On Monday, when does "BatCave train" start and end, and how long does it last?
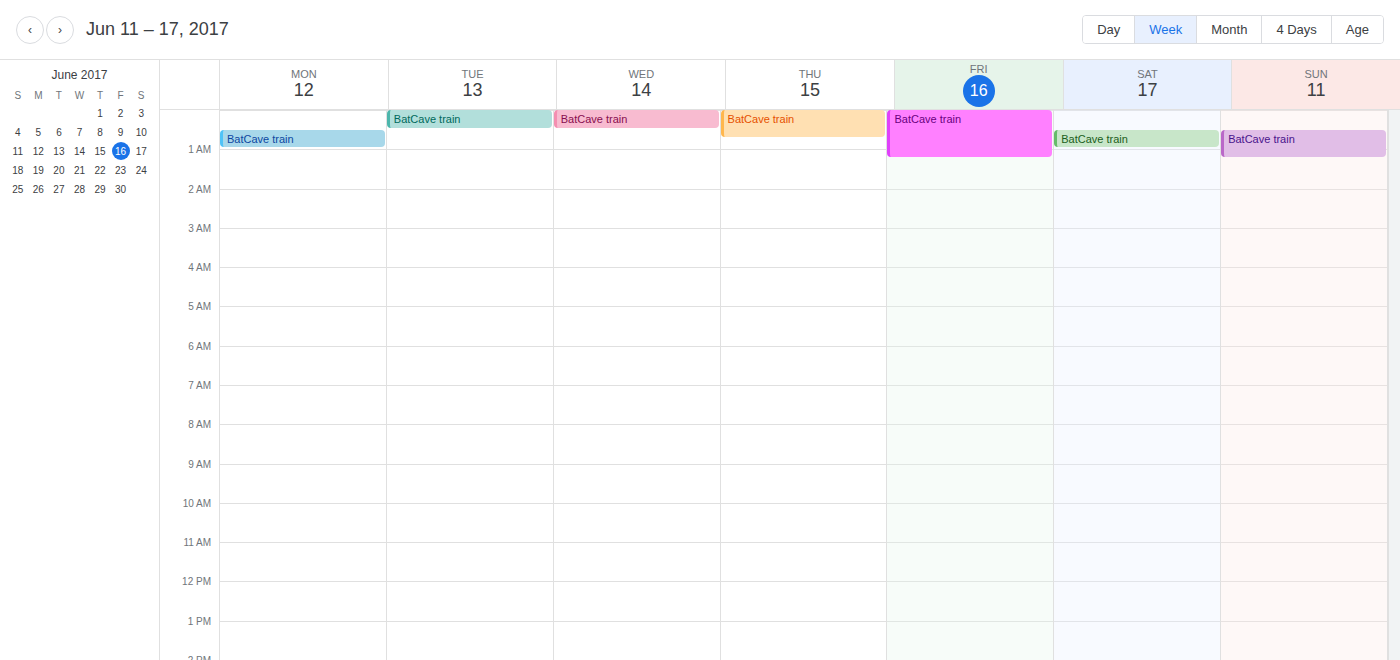
12:30 AM to 1:00 AM, 30 minutes